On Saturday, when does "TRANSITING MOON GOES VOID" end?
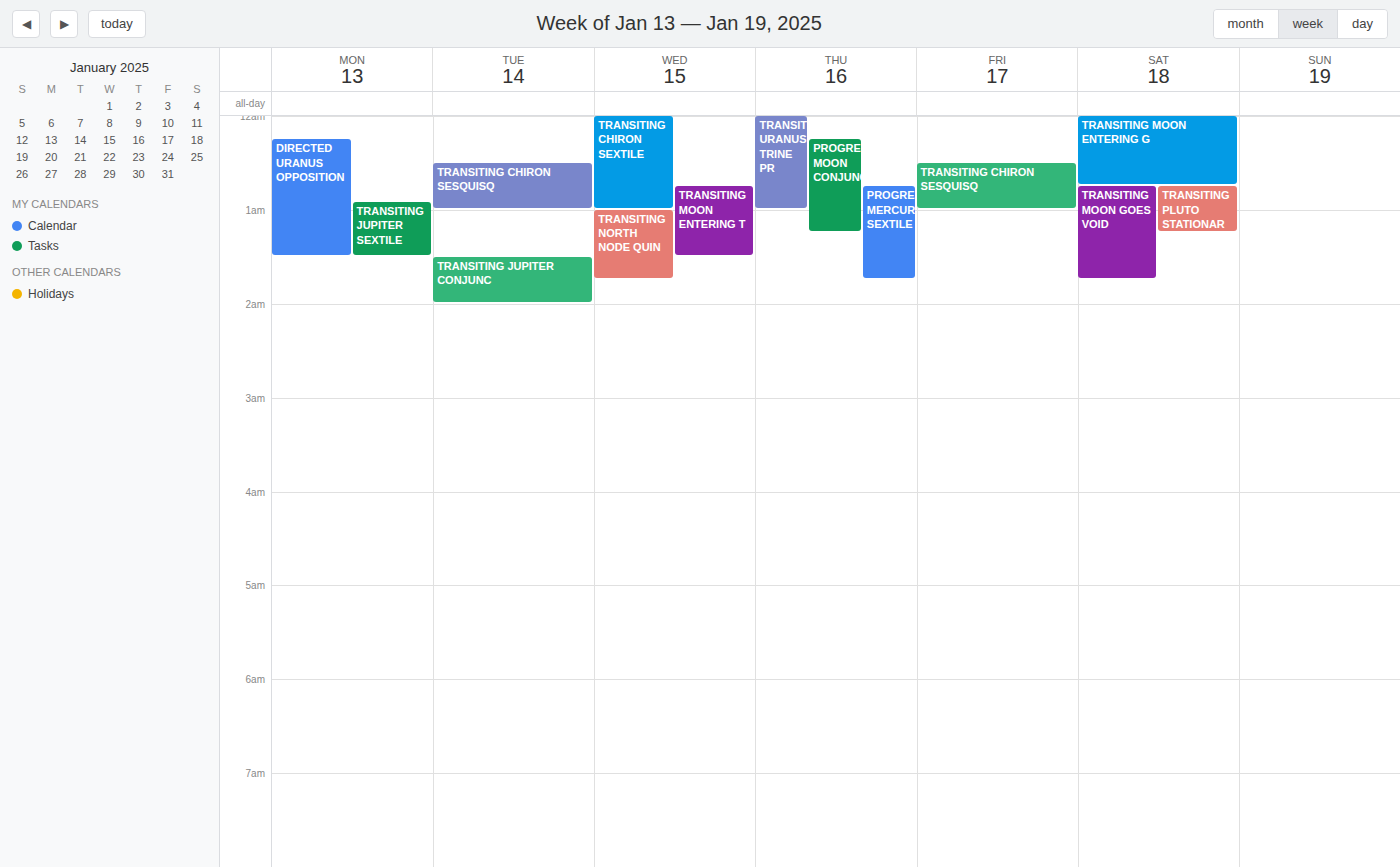
1:45 AM